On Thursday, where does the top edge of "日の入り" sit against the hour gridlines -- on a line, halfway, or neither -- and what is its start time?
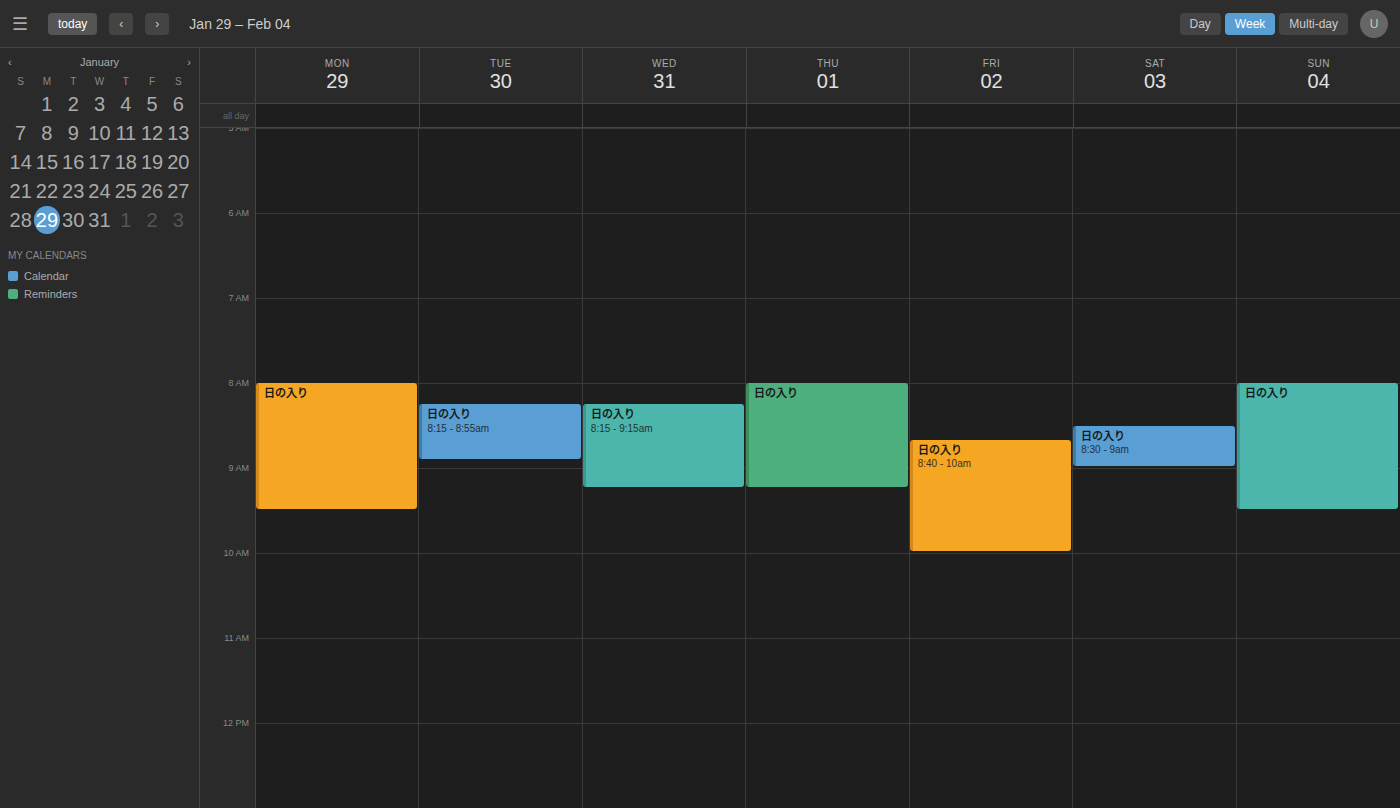
8:00 AM -- exactly on the 8 AM line.